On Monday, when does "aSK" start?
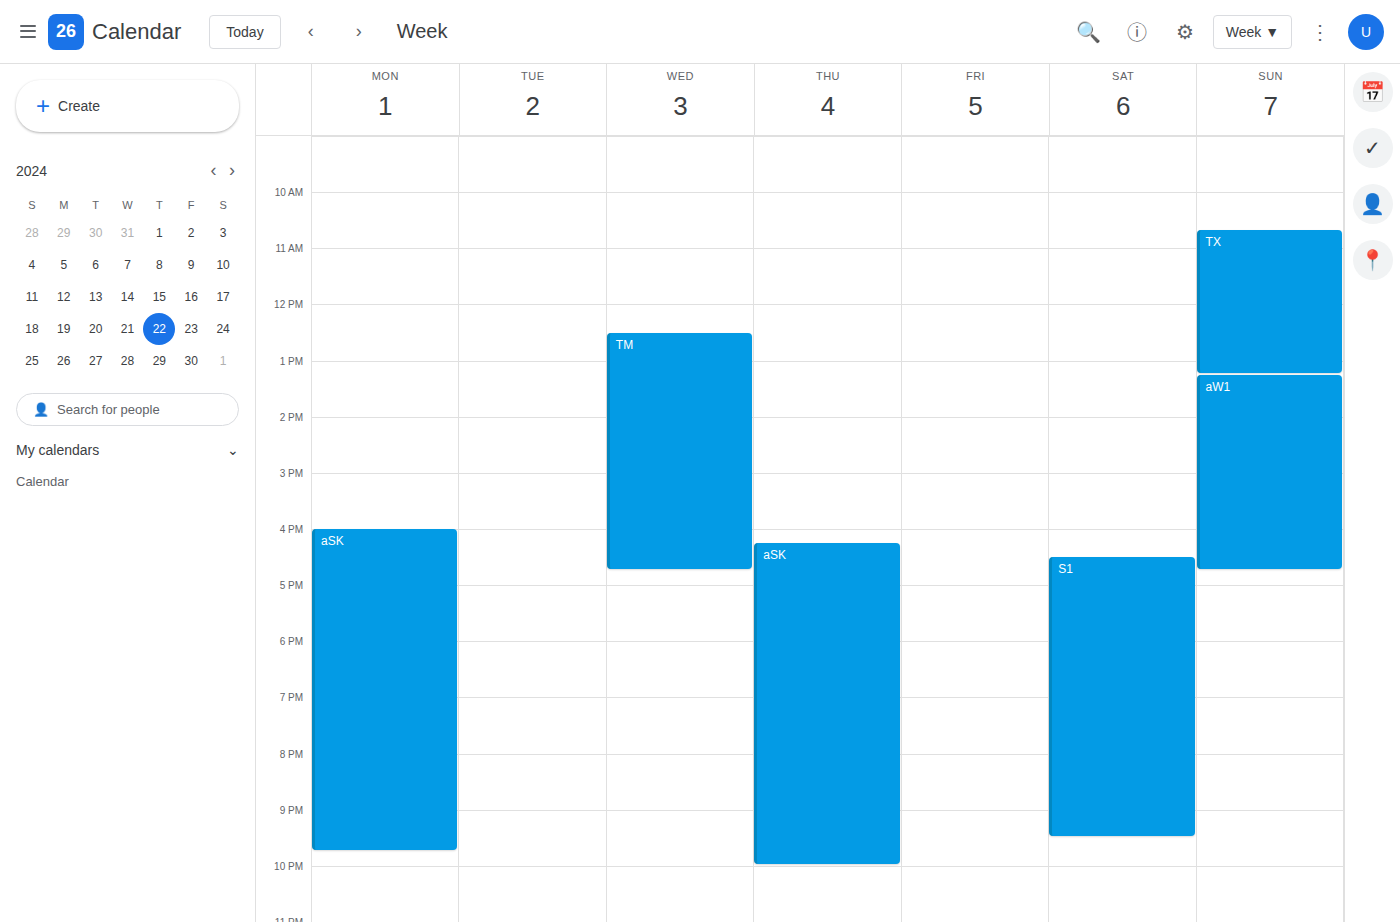
4:00 PM